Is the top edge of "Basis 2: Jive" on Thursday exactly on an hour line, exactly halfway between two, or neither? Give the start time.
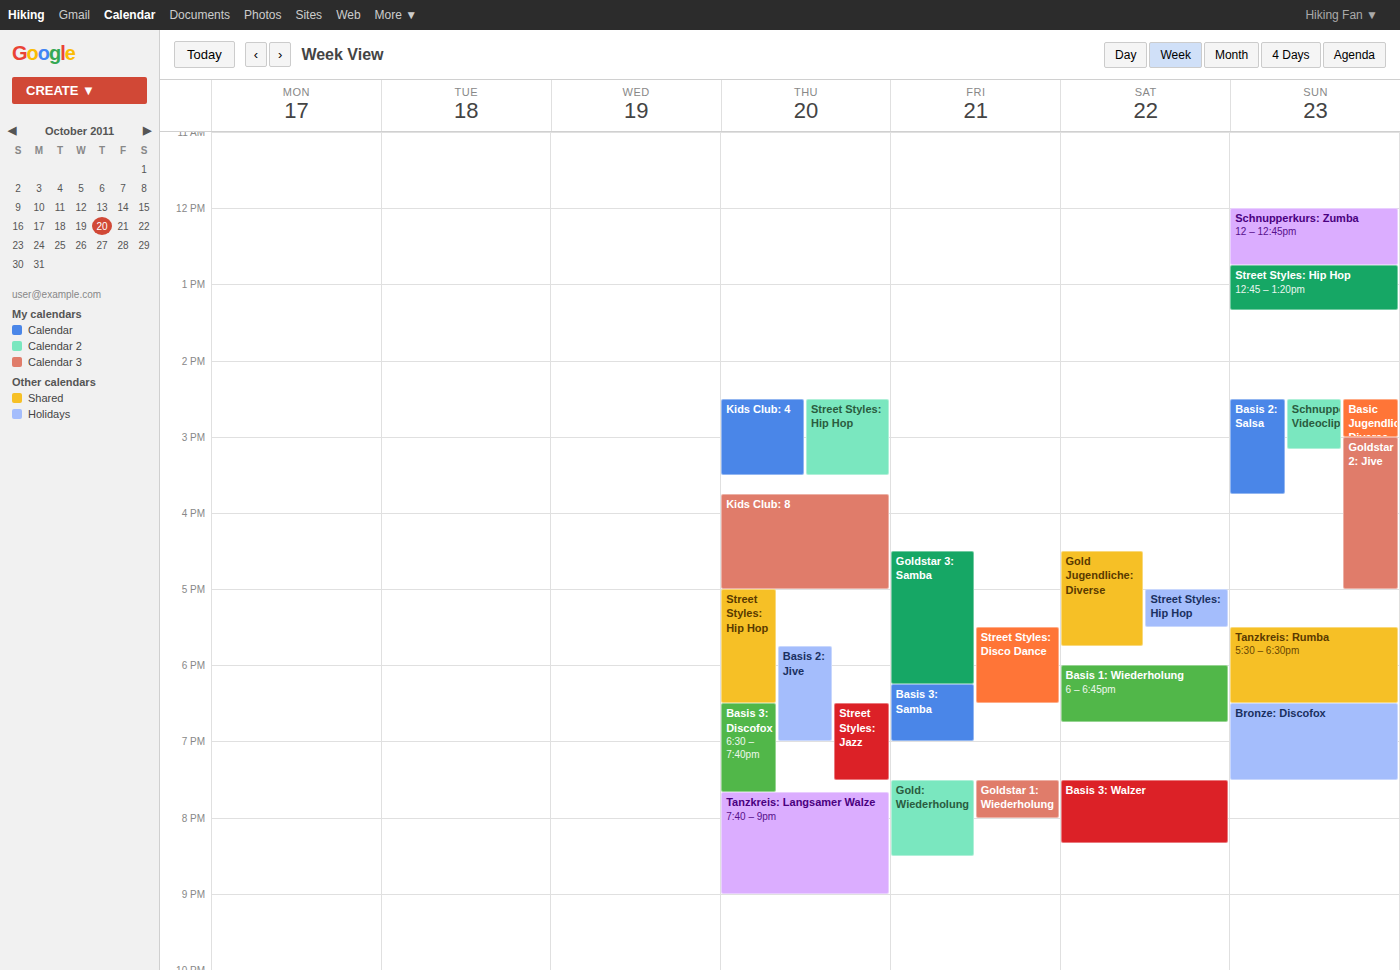
5:45 PM -- neither: three quarters of the way from the 5 PM line to the 6 PM line.